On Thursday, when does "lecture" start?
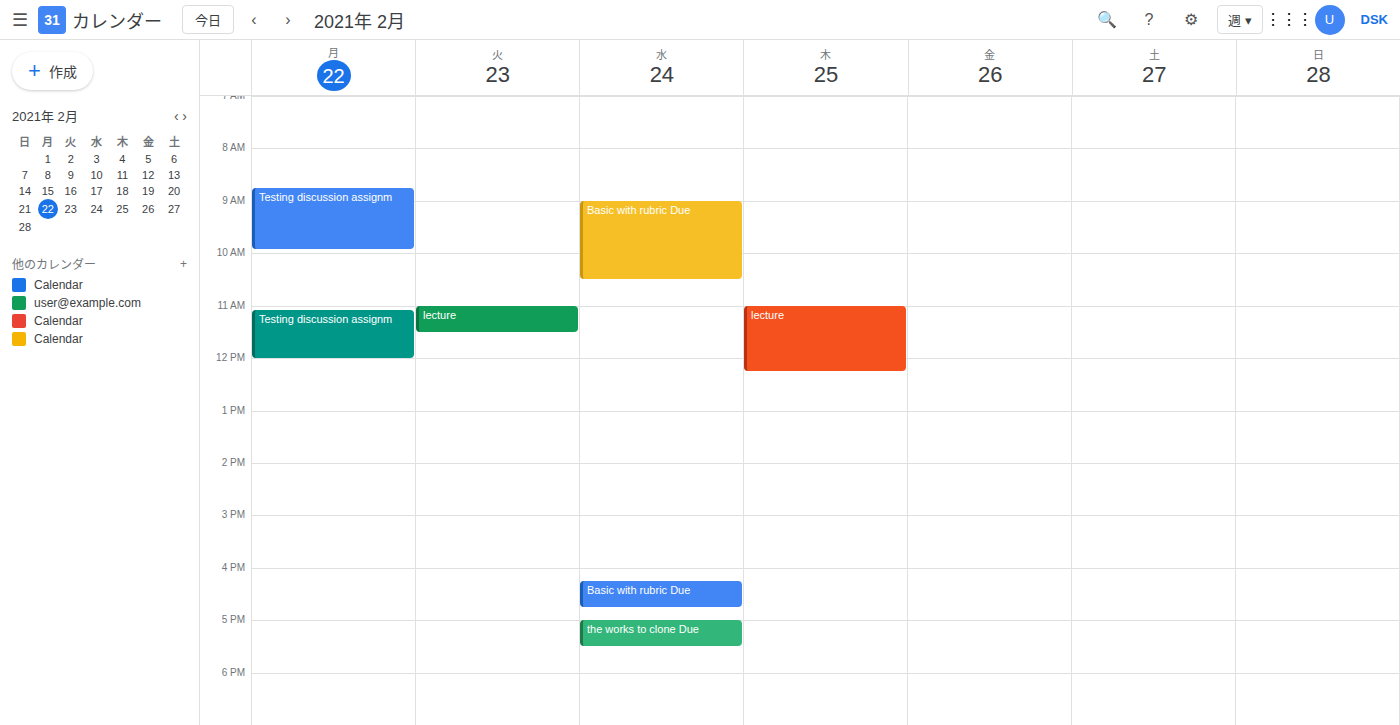
11:00 AM